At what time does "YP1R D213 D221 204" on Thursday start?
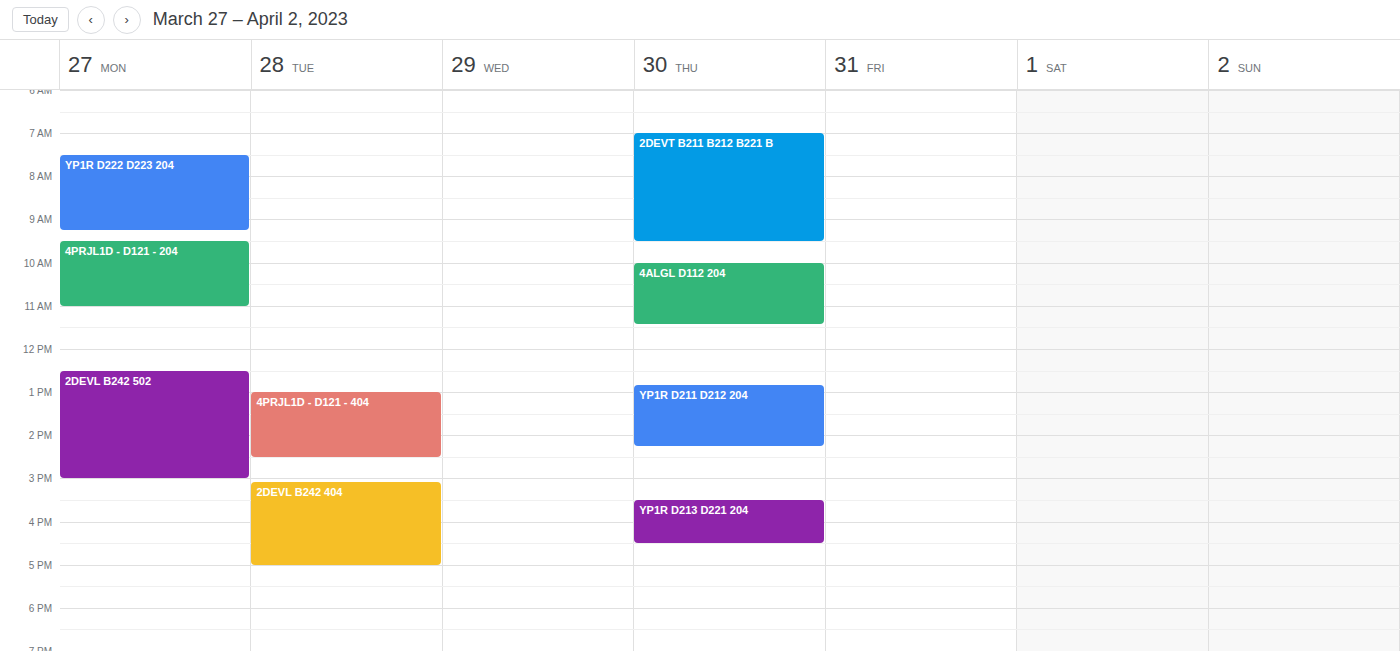
3:30 PM